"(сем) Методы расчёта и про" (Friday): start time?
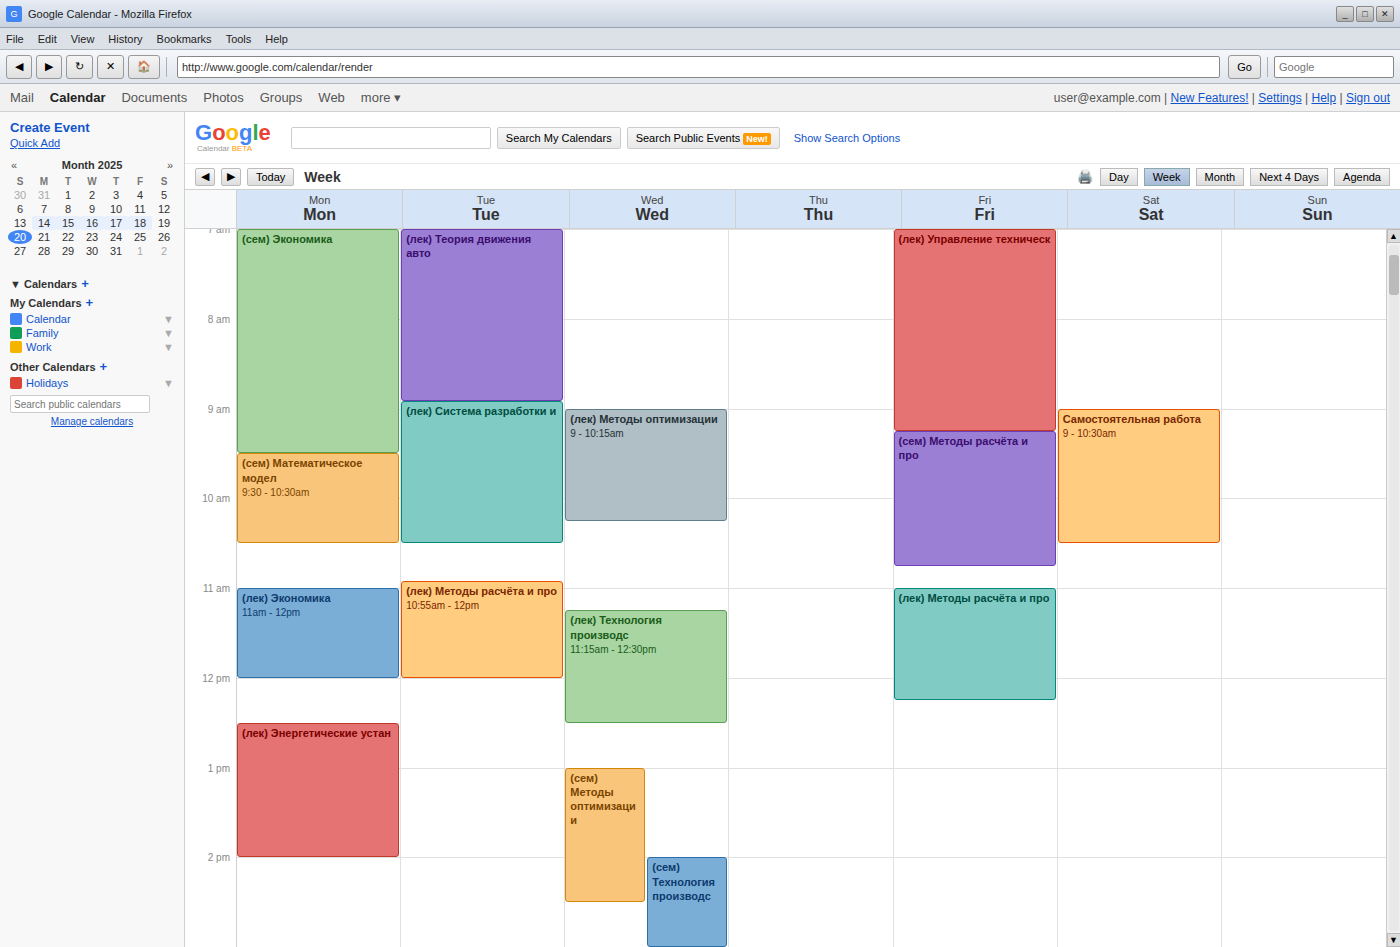
9:15 AM